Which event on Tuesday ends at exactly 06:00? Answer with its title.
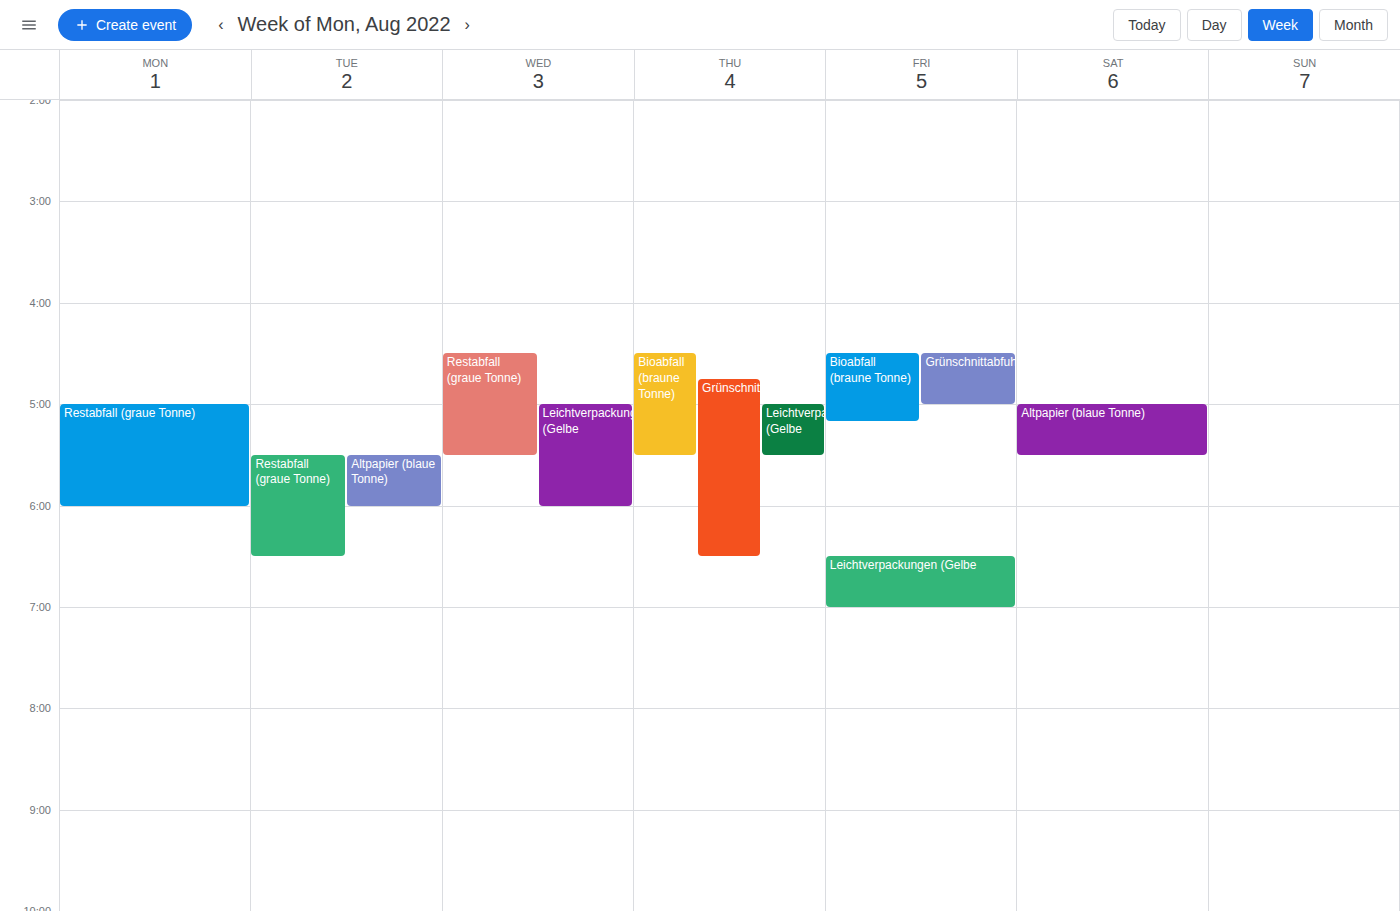
"Altpapier (blaue Tonne)"